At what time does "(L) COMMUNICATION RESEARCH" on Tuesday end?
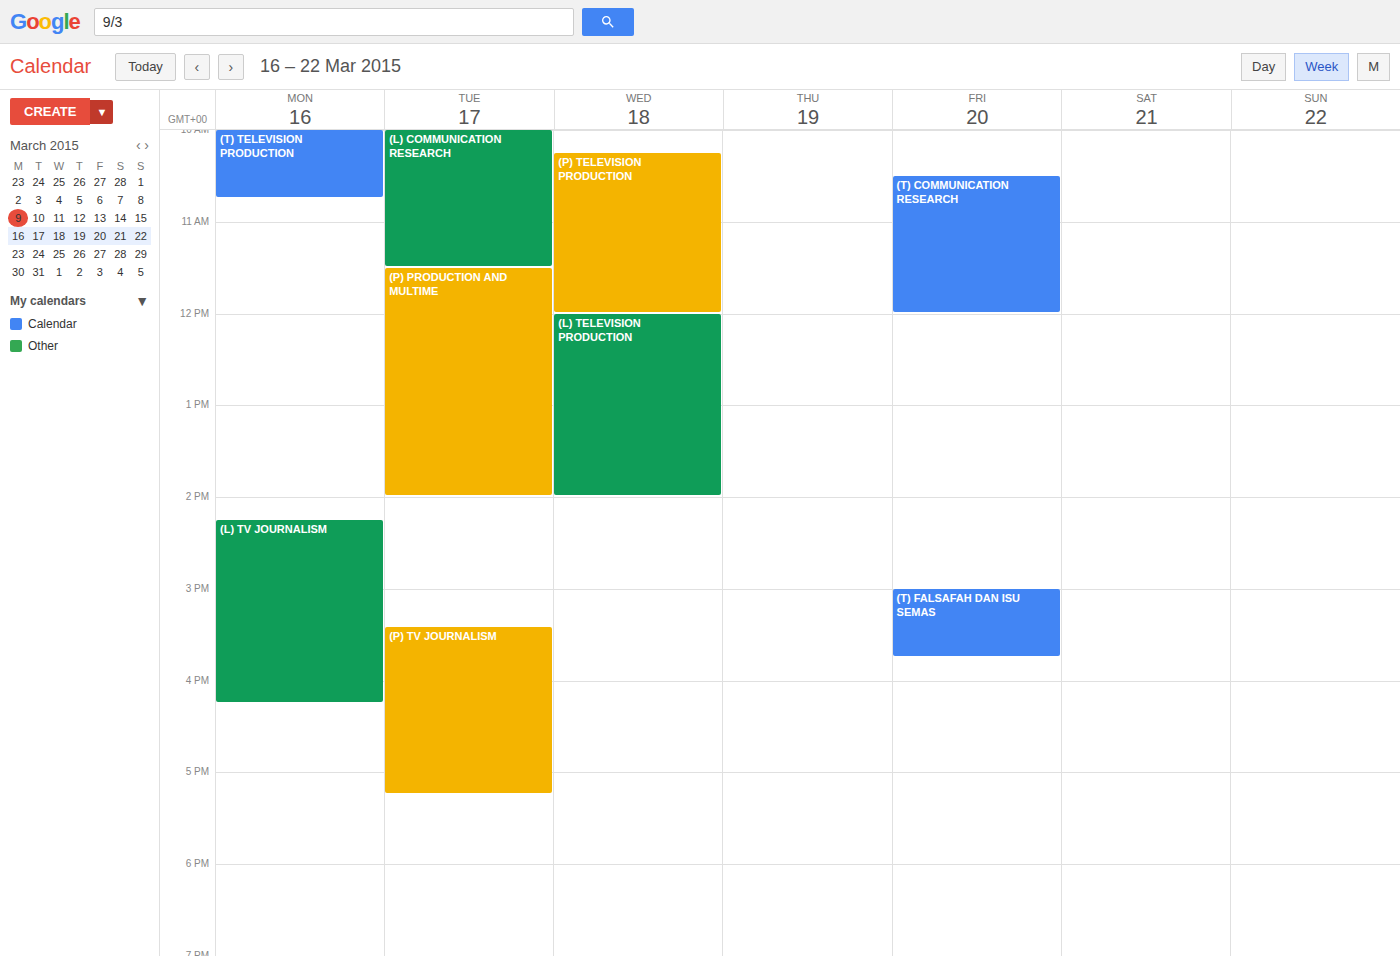
11:30 AM